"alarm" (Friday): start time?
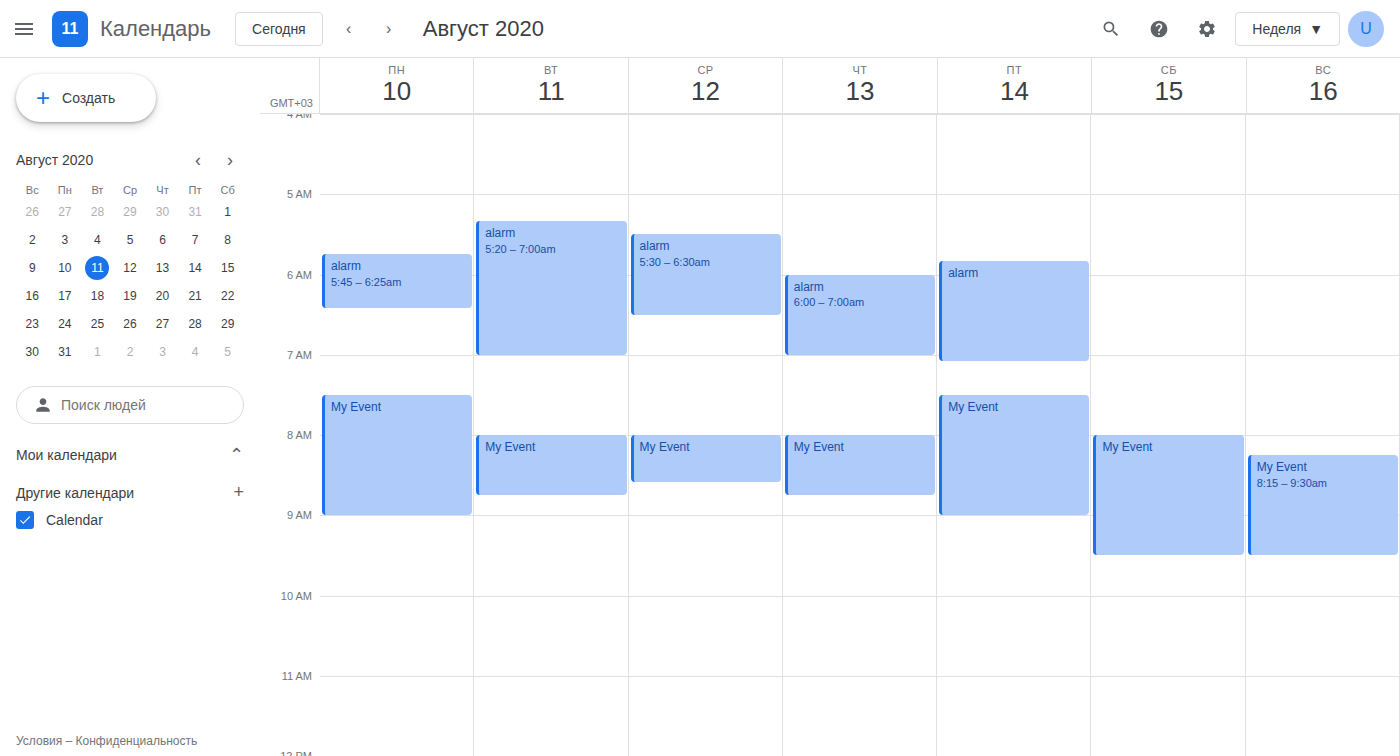
05:50